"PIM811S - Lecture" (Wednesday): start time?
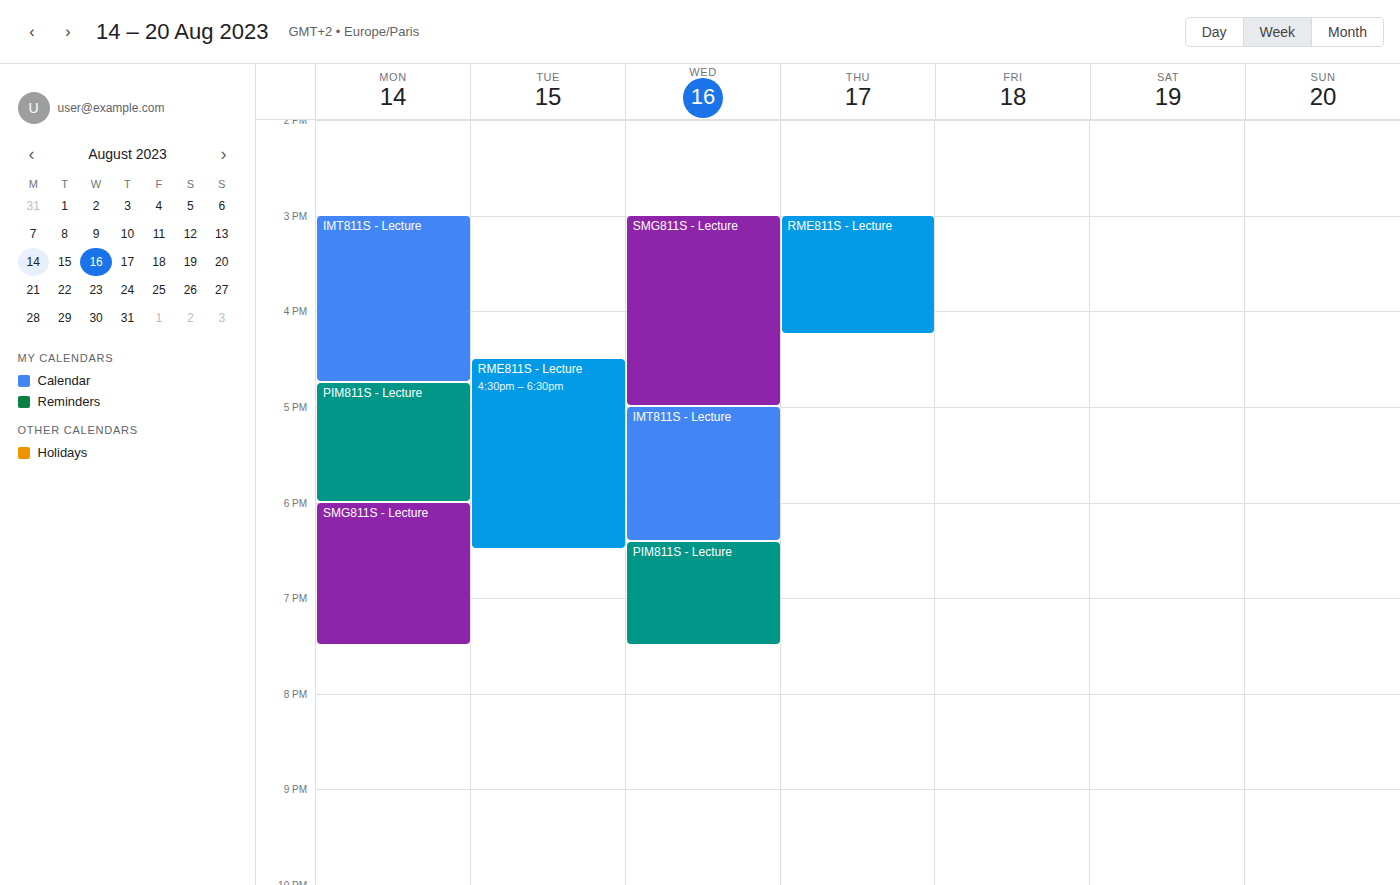
6:25 PM